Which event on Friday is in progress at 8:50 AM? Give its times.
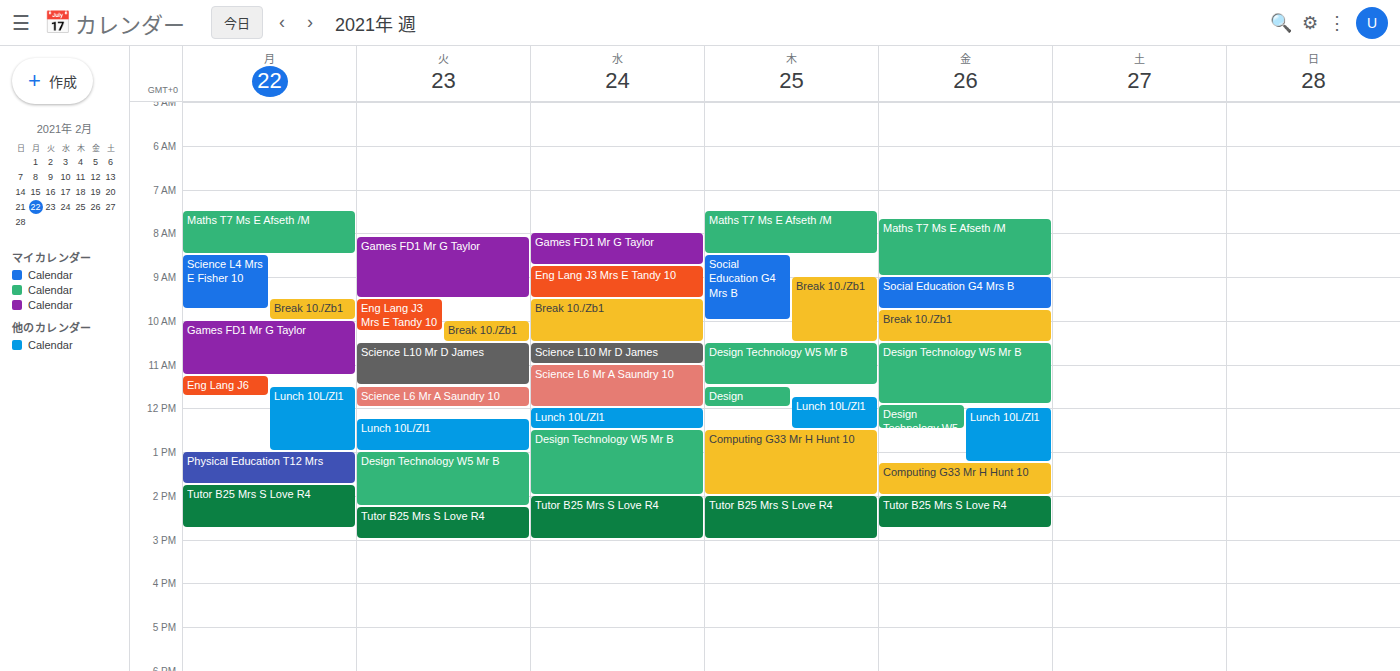
"Maths T7 Ms E Afseth /M", 7:40 AM to 9:00 AM